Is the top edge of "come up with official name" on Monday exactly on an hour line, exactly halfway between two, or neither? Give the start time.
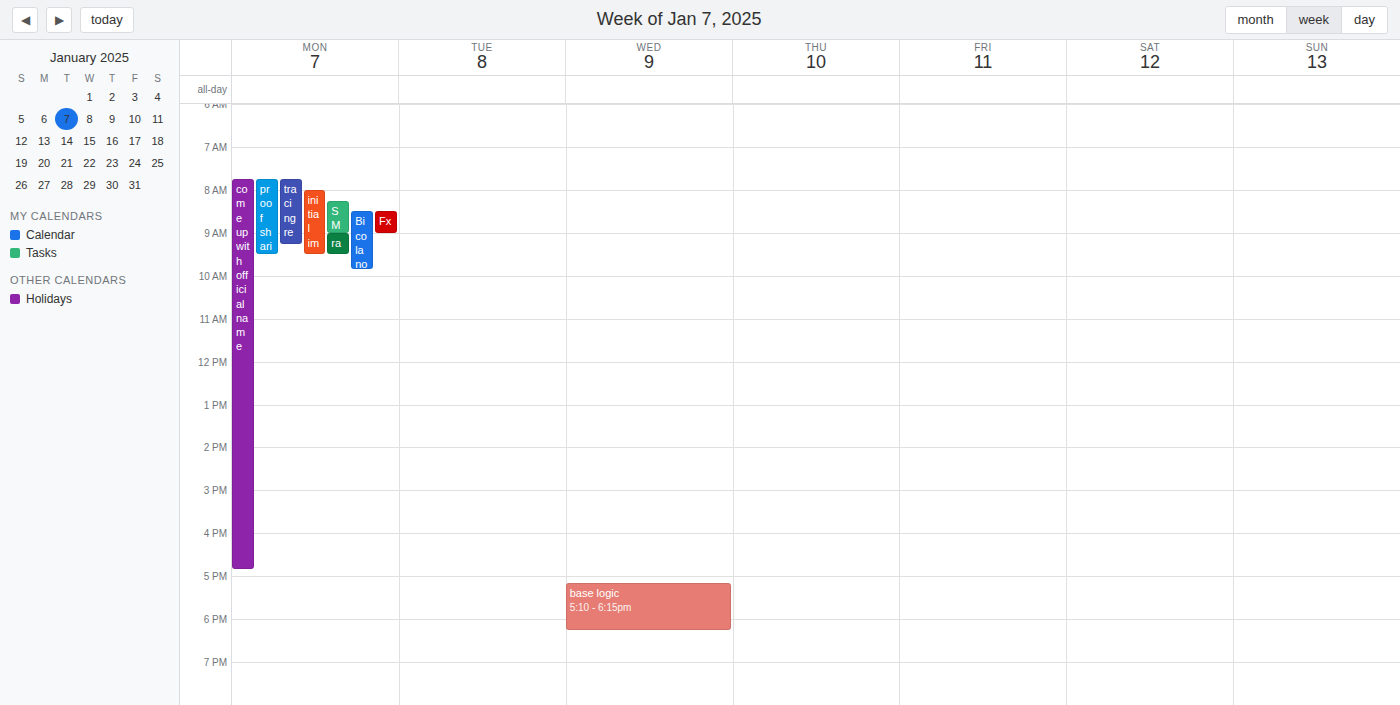
7:45 AM -- neither: three quarters of the way from the 7 AM line to the 8 AM line.